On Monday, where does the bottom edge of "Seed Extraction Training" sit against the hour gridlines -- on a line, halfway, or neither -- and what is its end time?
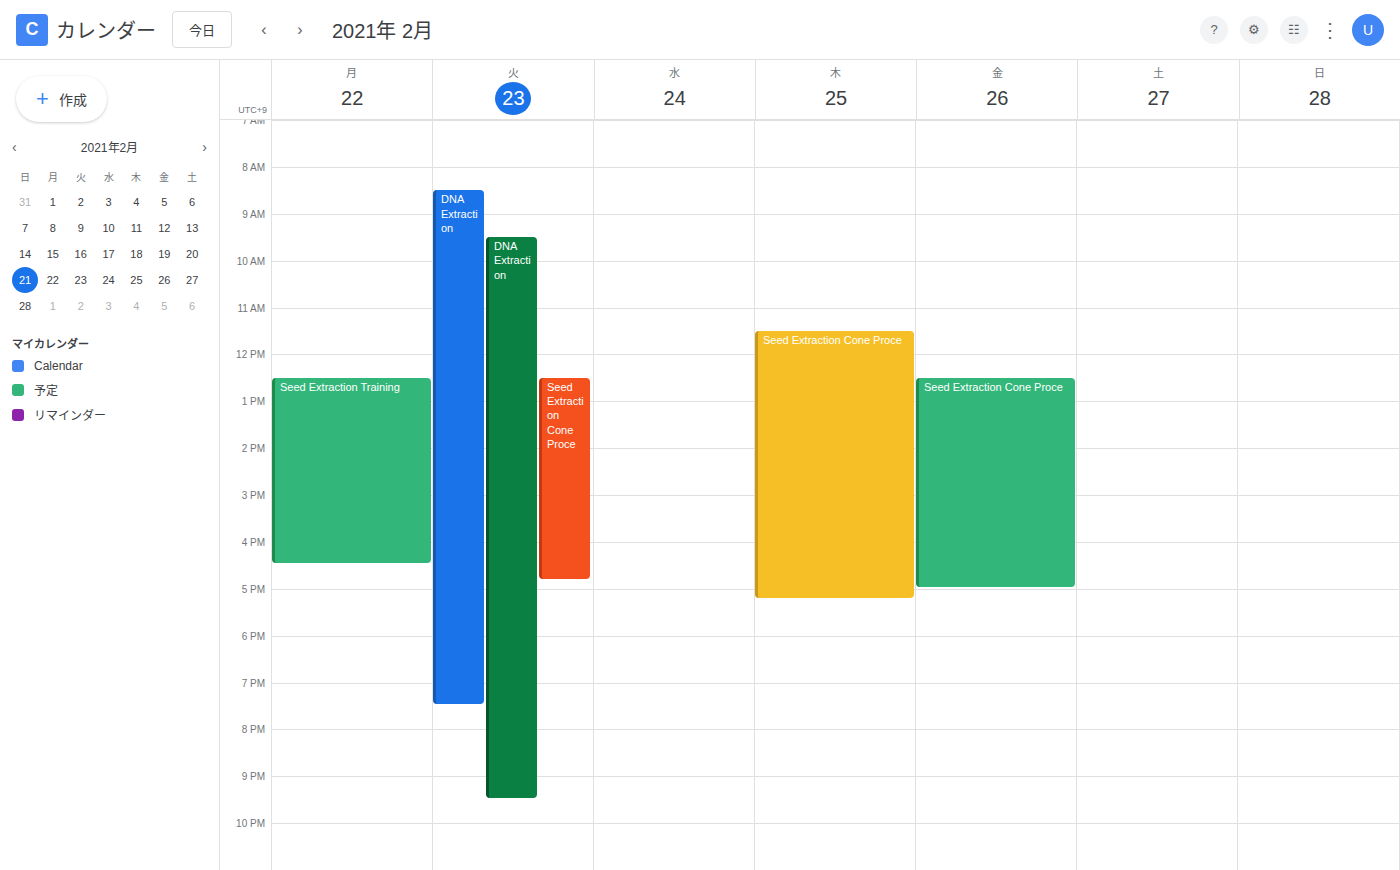
4:30 PM -- halfway between the 4 PM and 5 PM lines.